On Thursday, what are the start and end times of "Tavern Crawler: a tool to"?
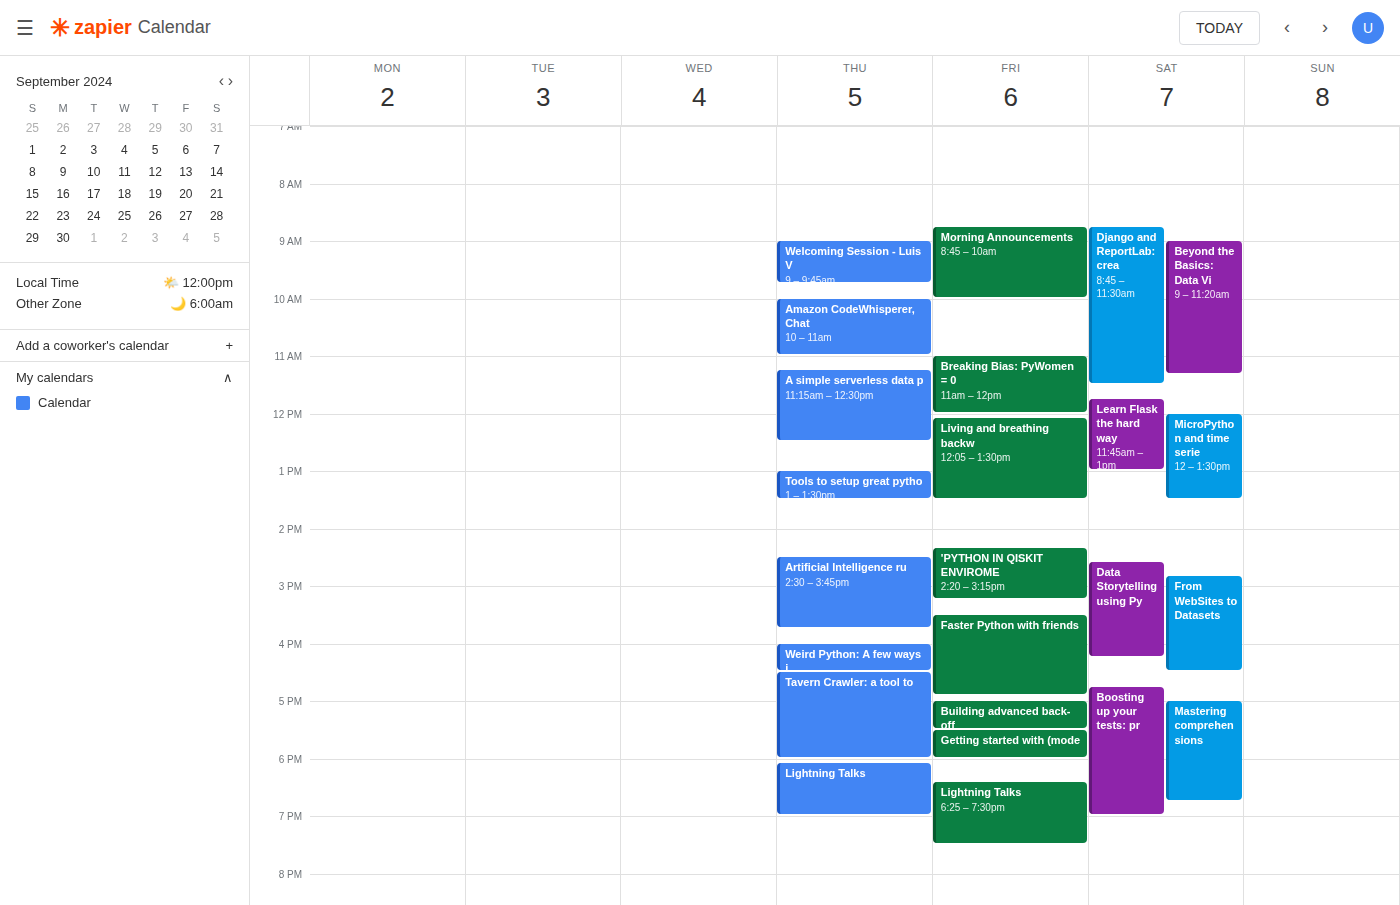
4:30 PM to 6:00 PM